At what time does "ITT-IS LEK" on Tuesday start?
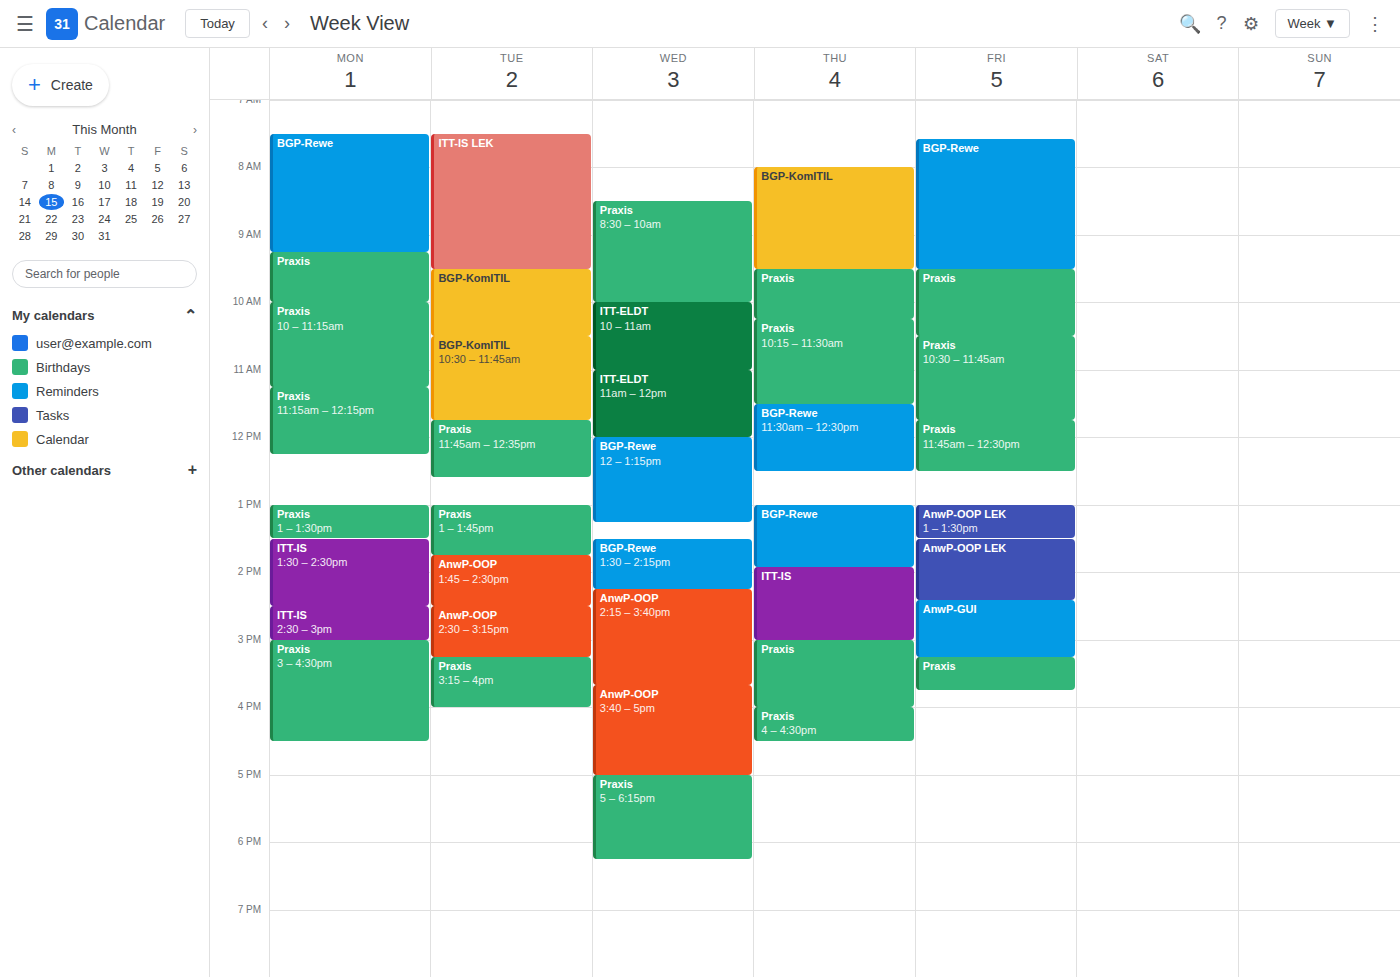
7:30 AM